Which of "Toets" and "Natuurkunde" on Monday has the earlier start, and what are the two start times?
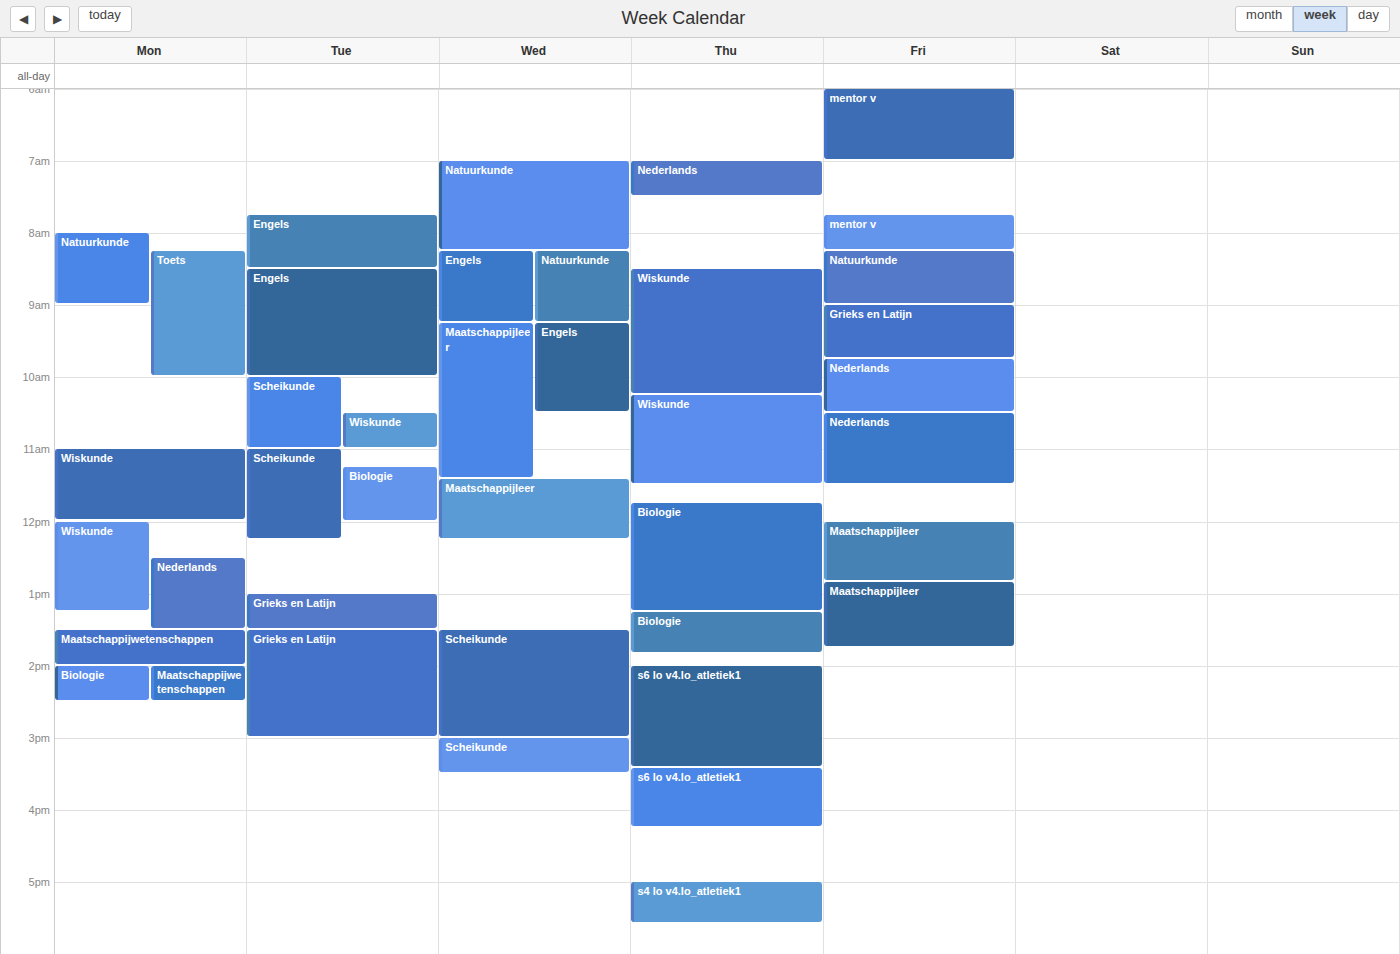
"Natuurkunde" 8:00 AM; "Toets" 8:15 AM.